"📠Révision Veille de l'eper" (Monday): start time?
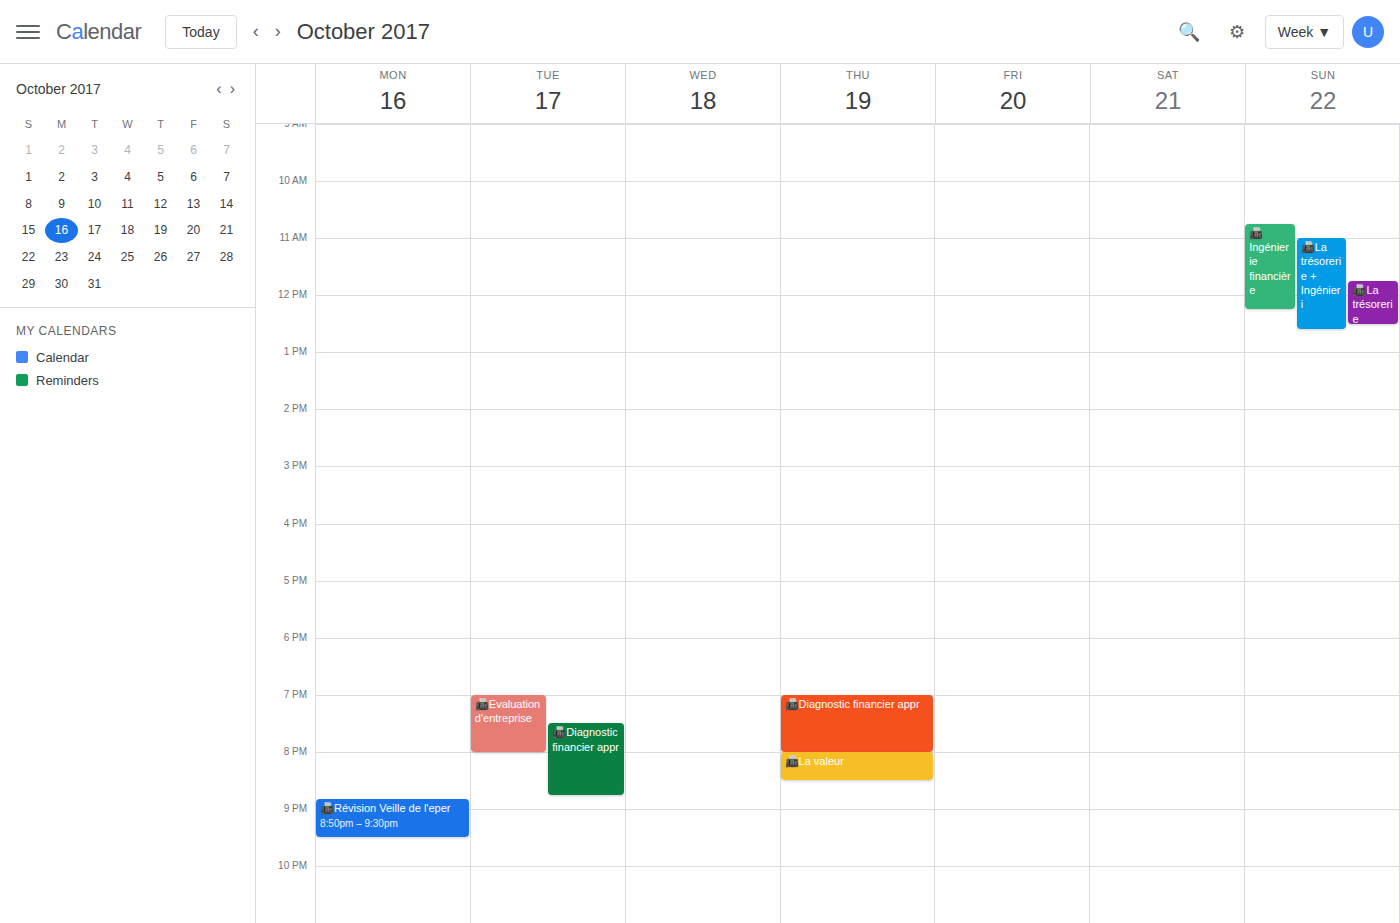
8:50 PM